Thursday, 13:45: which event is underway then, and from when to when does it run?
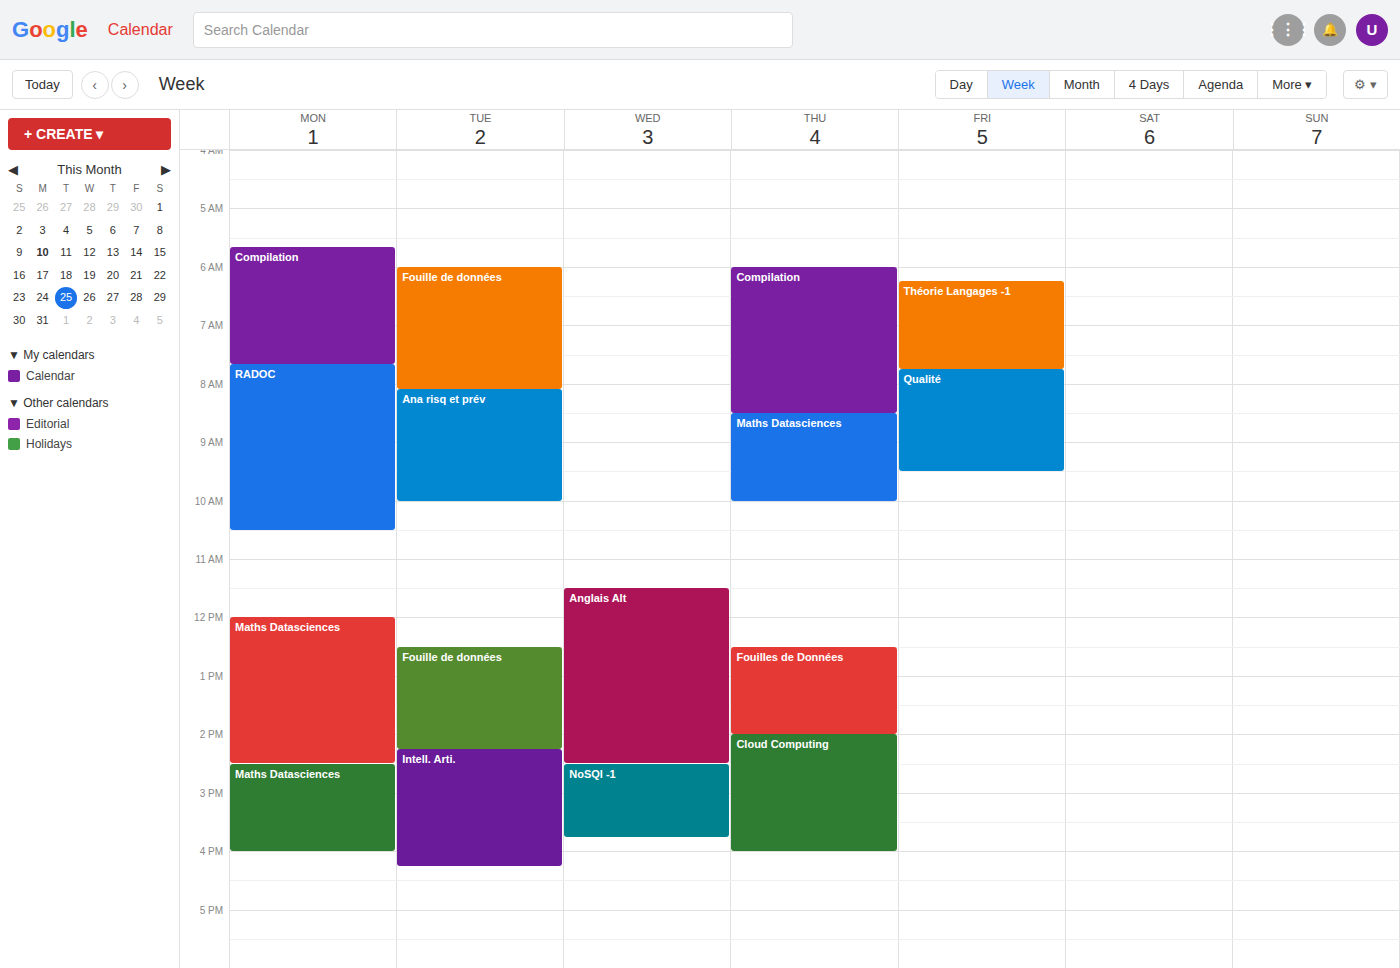
"Fouilles de Données", 12:30 to 14:00